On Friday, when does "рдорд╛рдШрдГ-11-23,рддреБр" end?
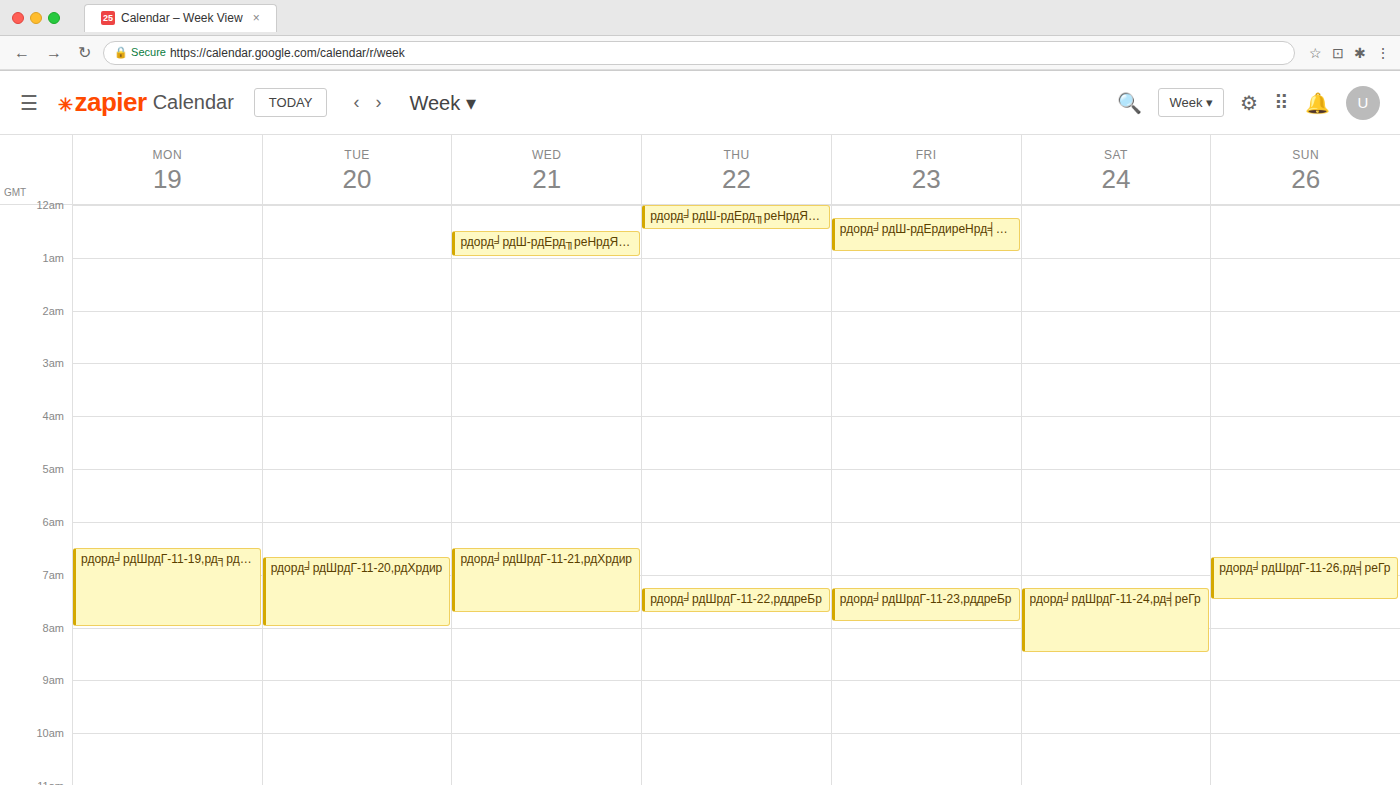
7:55 AM